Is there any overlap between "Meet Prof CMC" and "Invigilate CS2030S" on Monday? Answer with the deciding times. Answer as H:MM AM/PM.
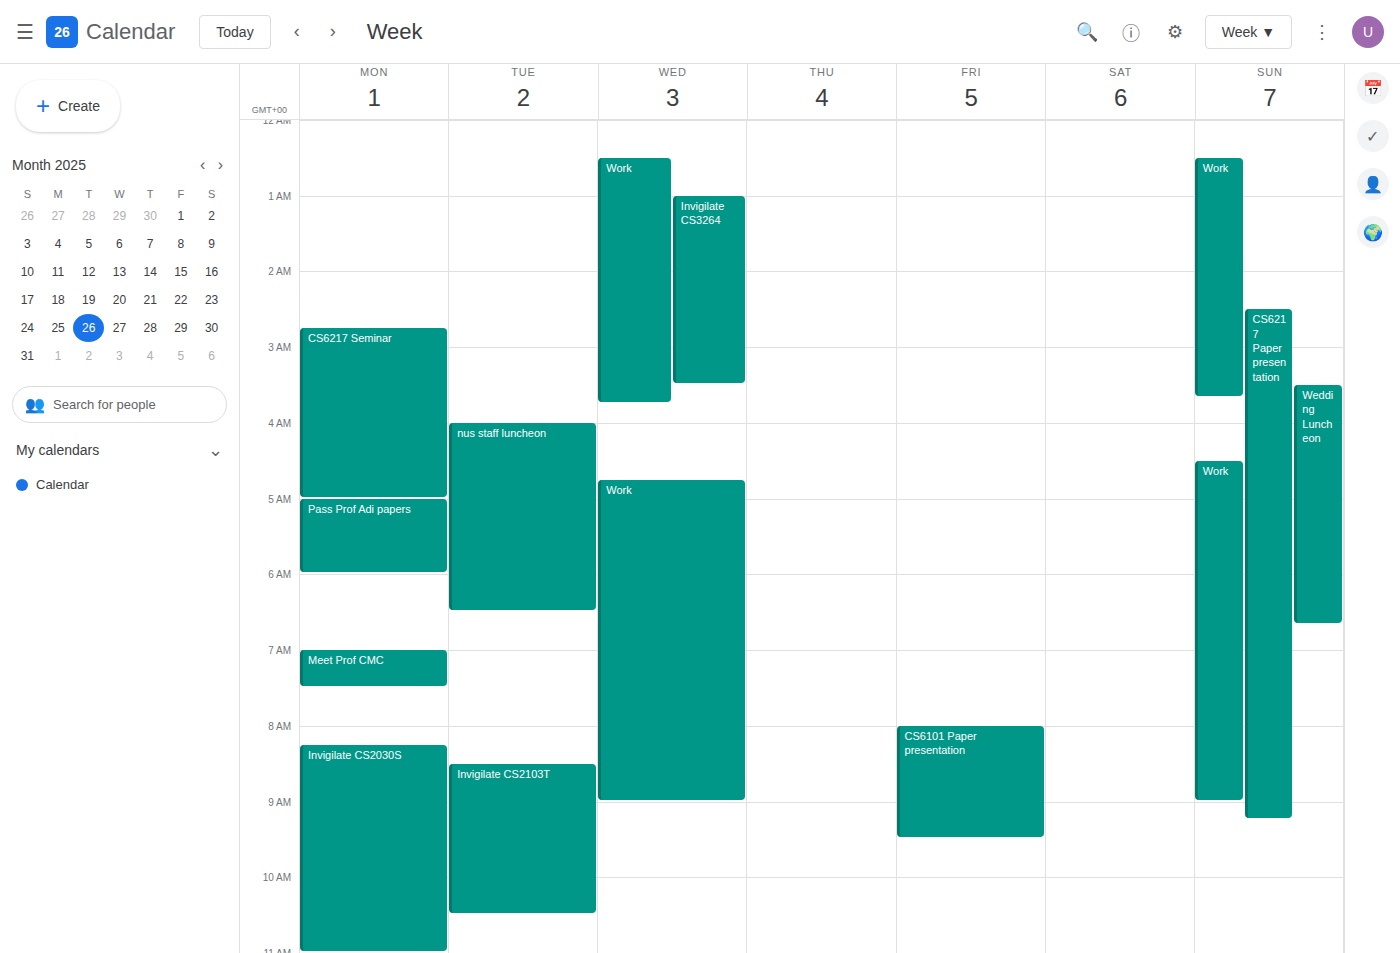
"Meet Prof CMC" ends at 7:30 AM and "Invigilate CS2030S" starts at 8:15 AM -- no overlap.